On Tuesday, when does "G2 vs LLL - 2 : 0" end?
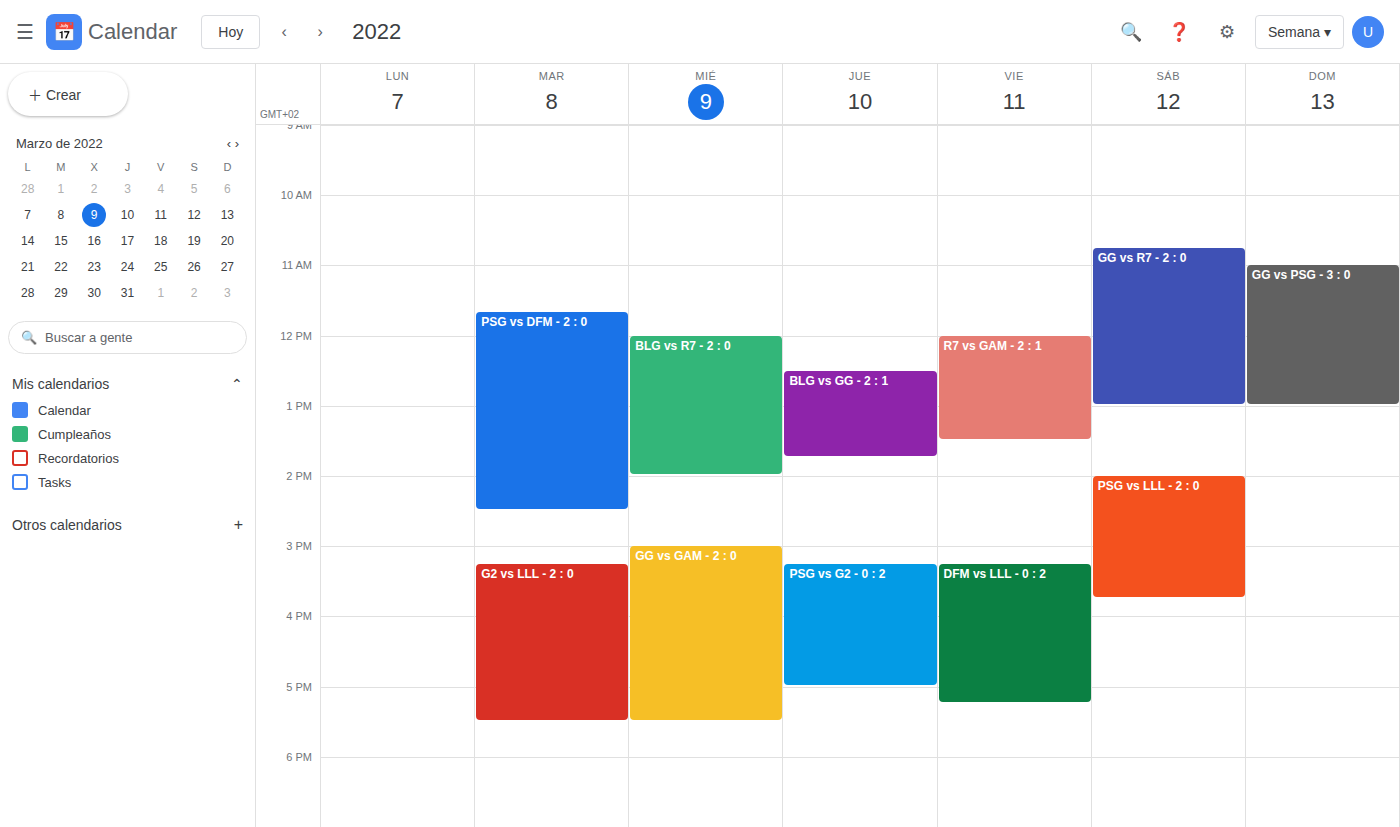
5:30 PM